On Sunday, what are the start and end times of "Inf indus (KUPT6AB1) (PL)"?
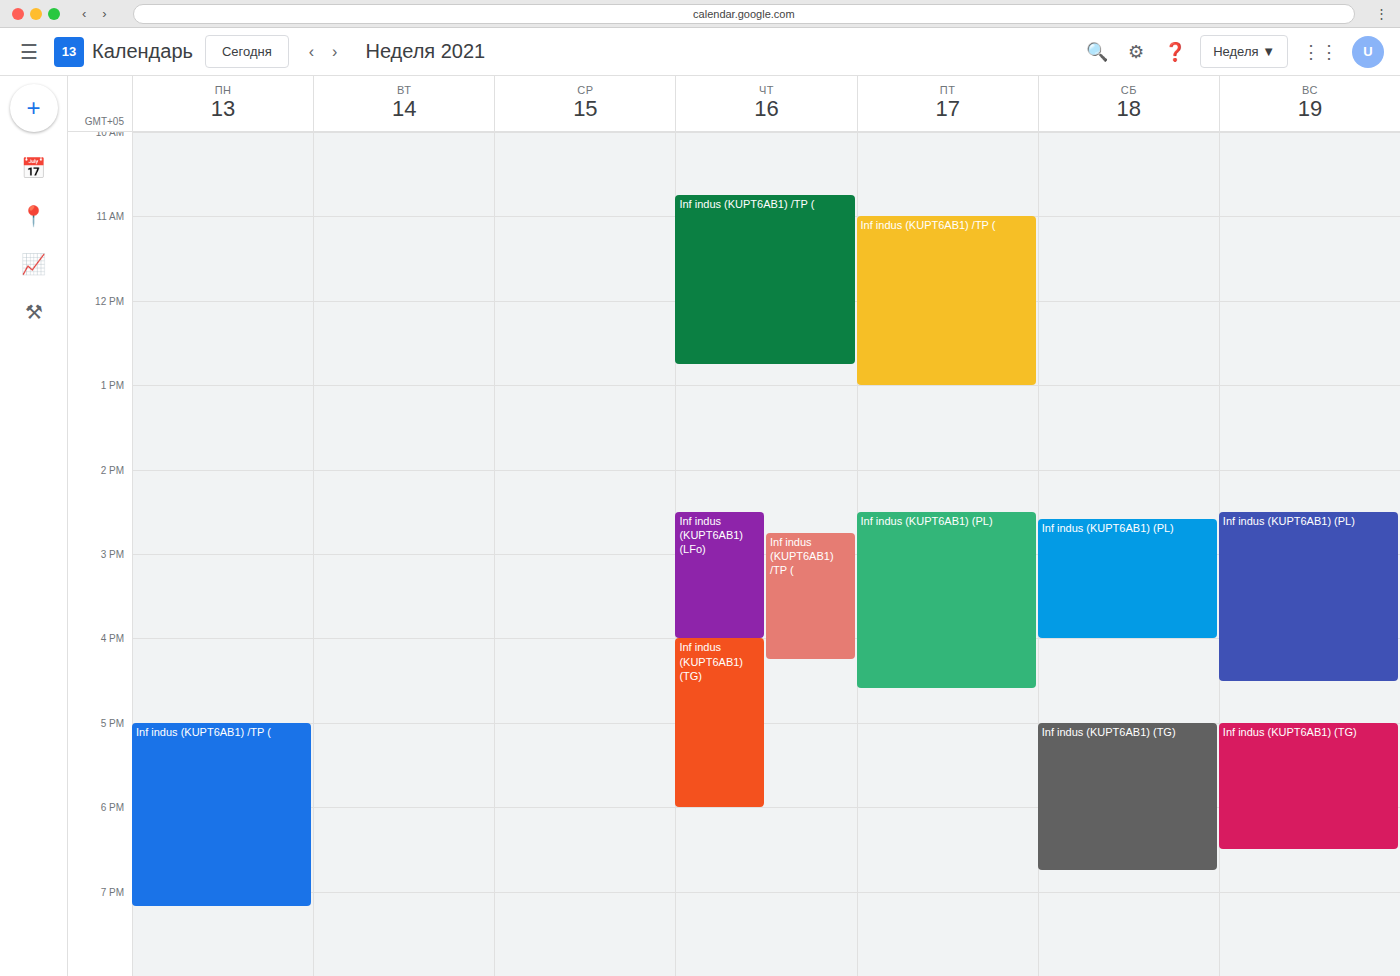
2:30 PM to 4:30 PM